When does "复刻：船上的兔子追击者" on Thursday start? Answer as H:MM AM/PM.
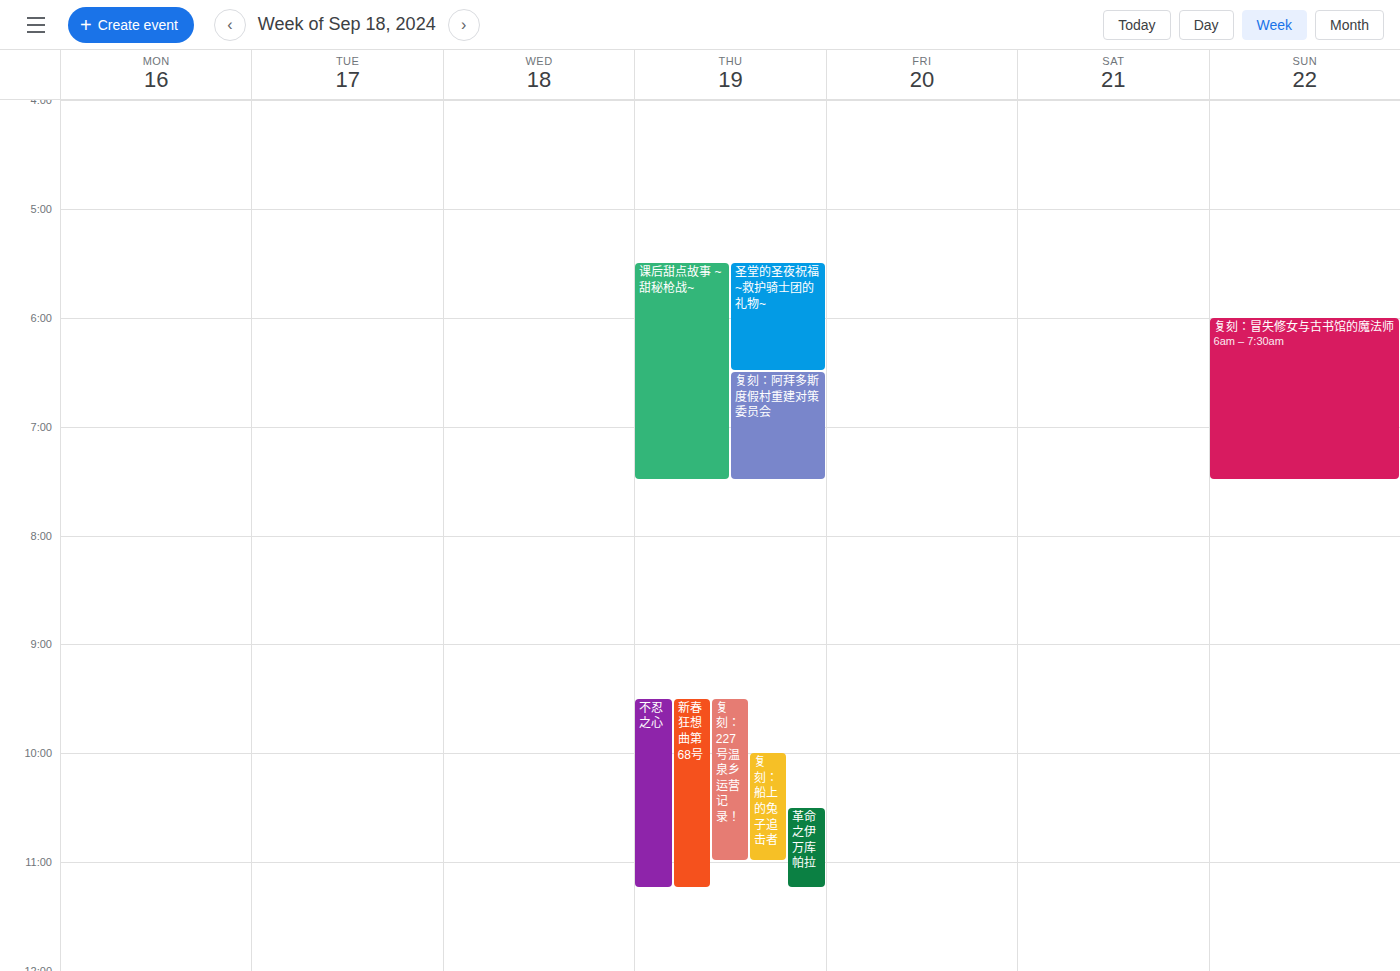
10:00 AM